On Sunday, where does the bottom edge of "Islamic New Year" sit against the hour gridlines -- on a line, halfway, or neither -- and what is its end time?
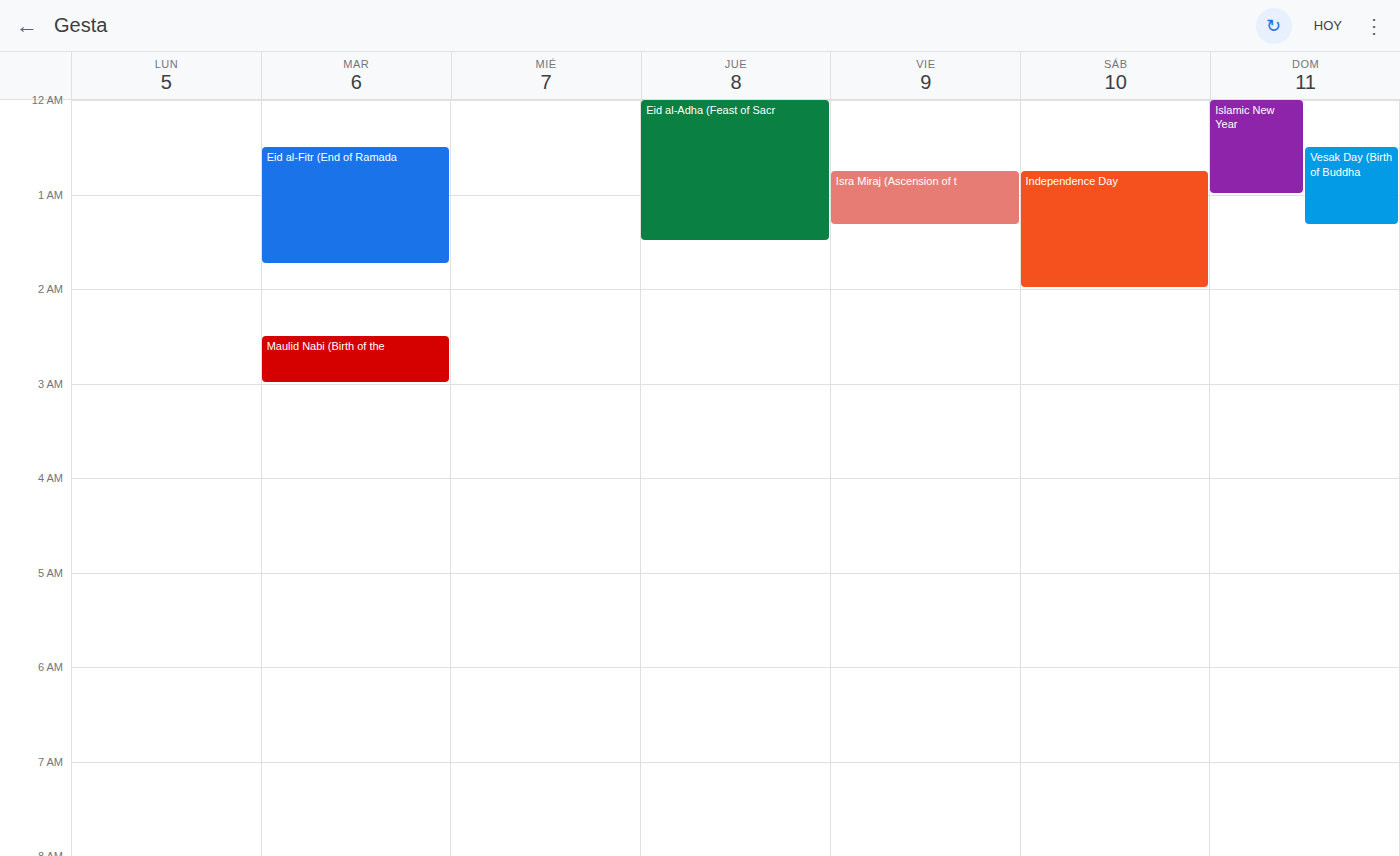
1:00 AM -- exactly on the 1 AM line.